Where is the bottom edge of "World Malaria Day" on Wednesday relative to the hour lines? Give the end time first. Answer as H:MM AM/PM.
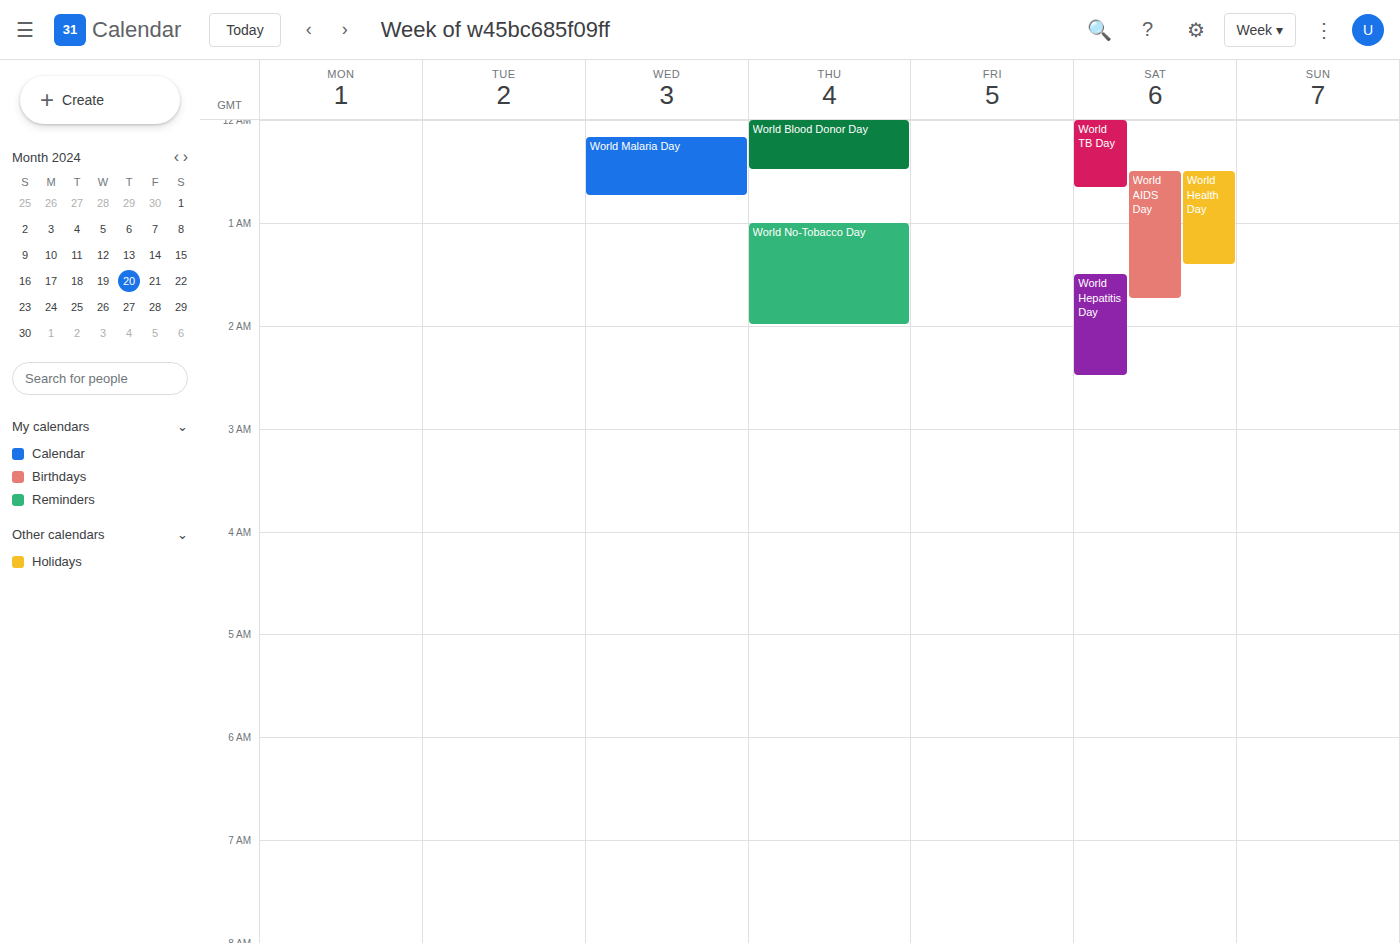
12:45 AM -- neither: three quarters of the way from the 12 AM line to the 1 AM line.